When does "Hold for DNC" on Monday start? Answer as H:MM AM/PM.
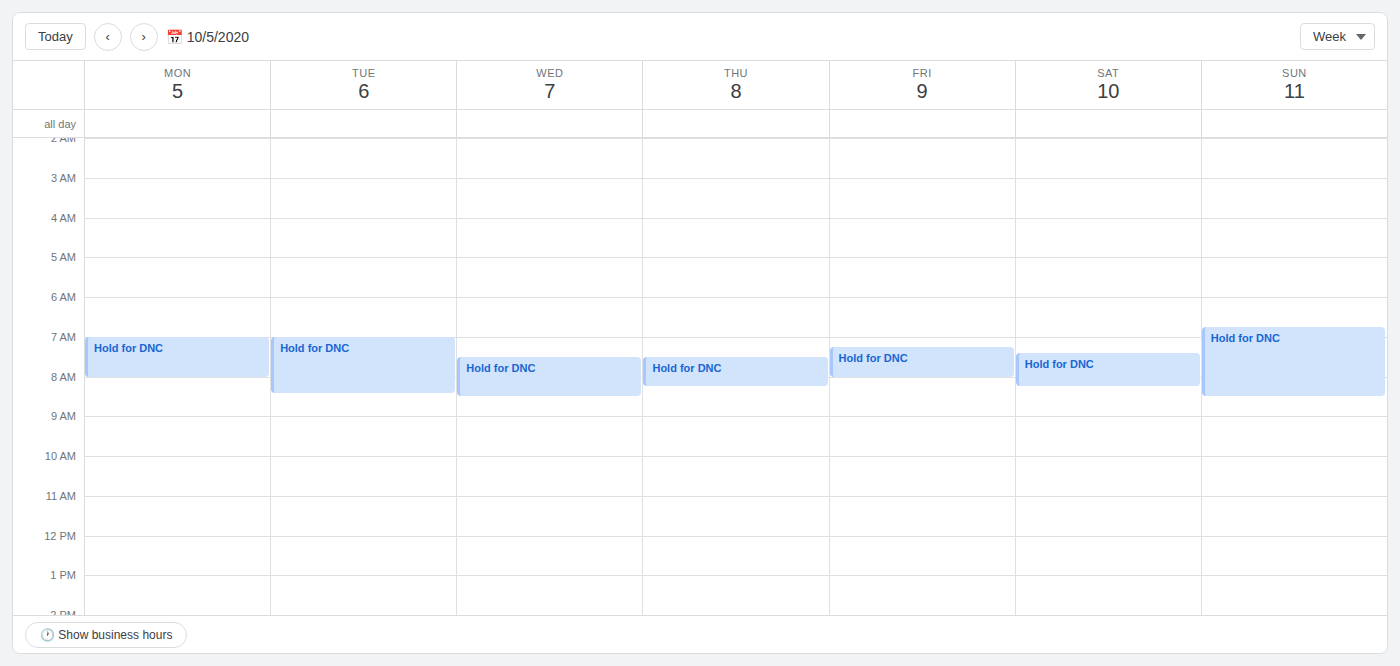
7:00 AM